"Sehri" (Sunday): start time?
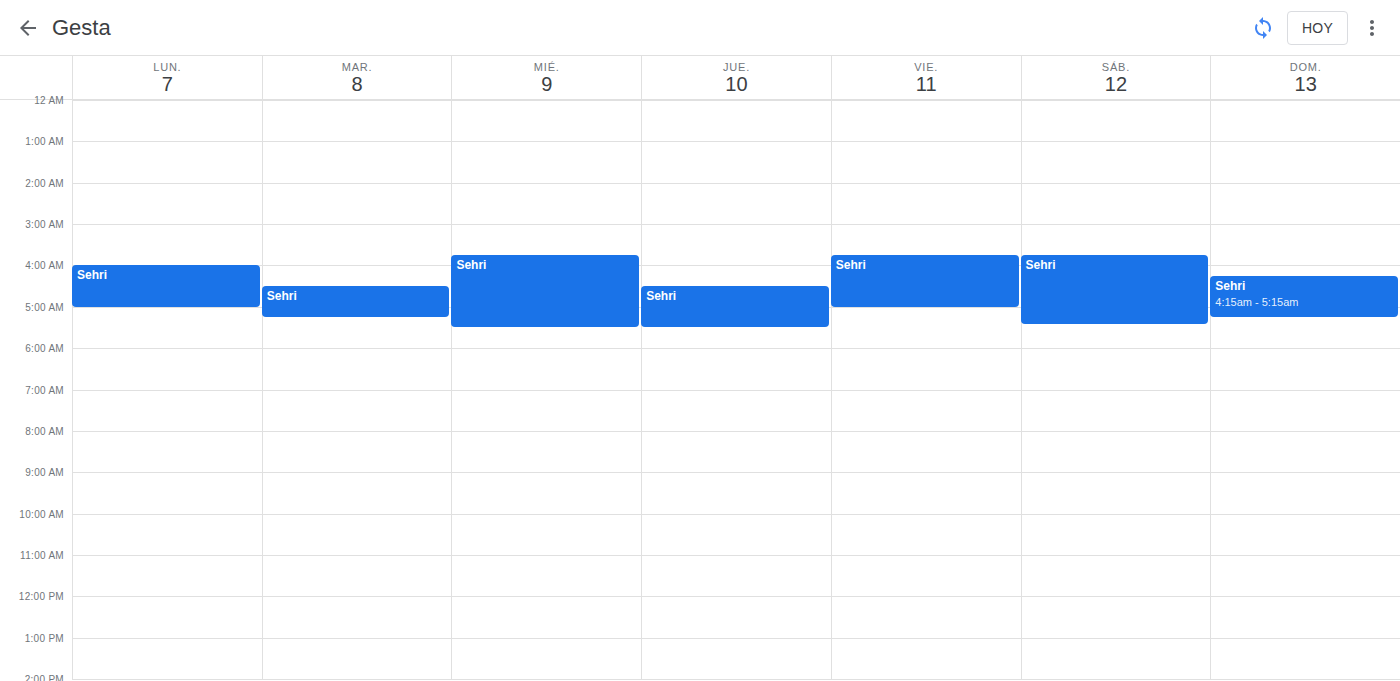
4:15 AM